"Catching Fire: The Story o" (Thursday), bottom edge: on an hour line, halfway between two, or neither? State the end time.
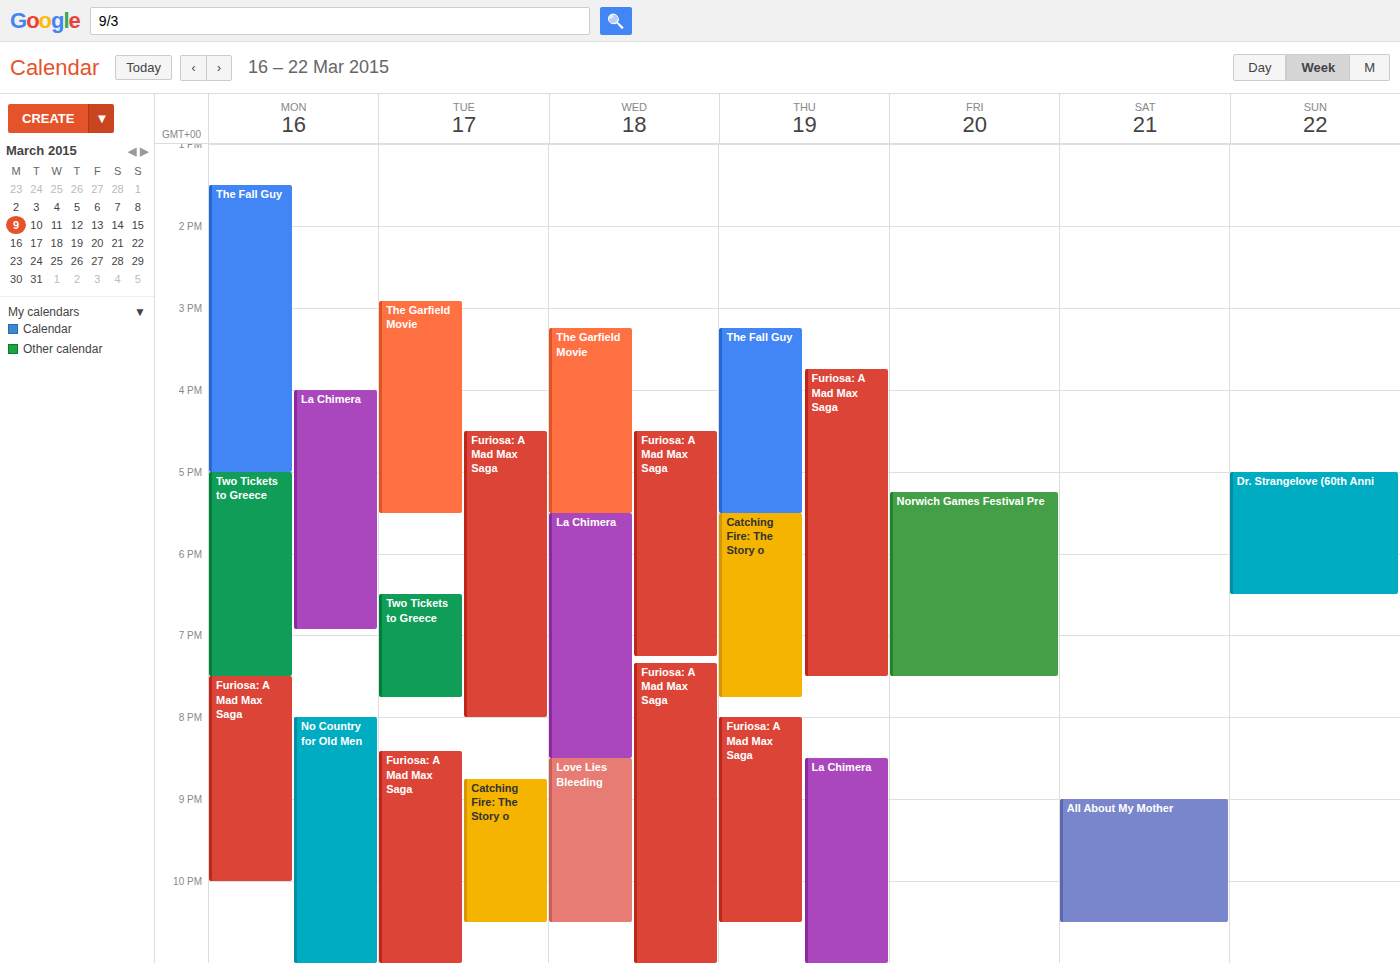
7:45 PM -- neither: three quarters of the way from the 7 PM line to the 8 PM line.